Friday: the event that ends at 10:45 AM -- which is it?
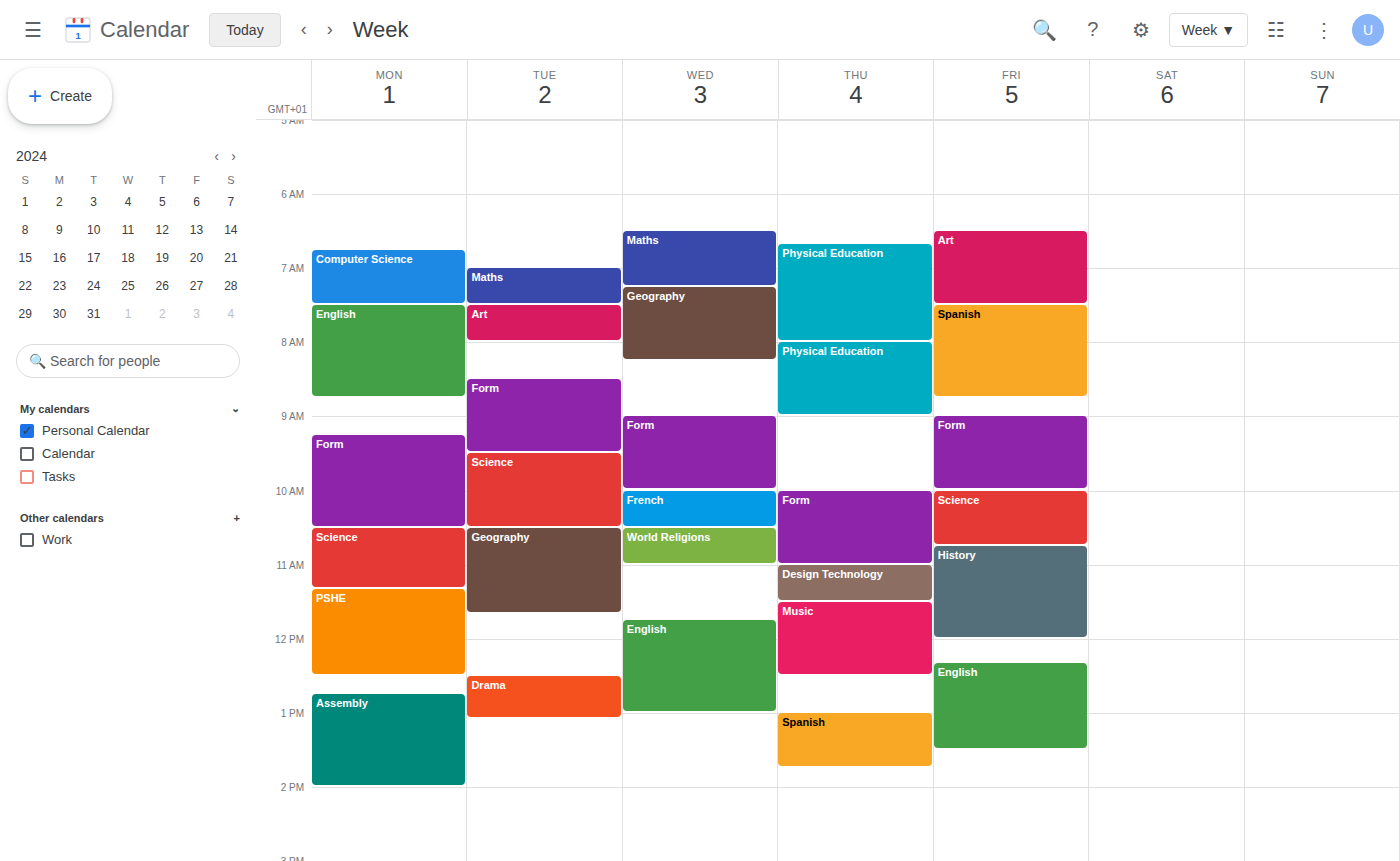
"Science"